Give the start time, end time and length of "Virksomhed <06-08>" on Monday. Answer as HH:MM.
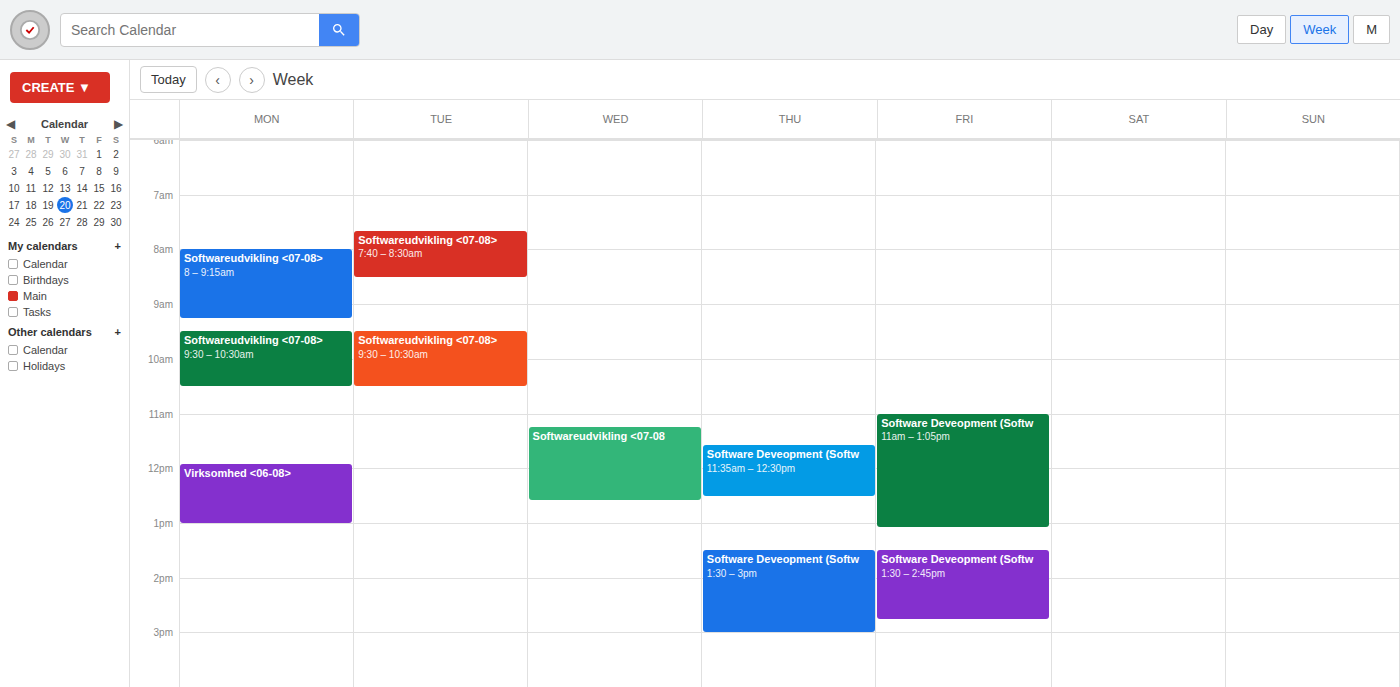
11:55 to 13:00, 1 hour 5 minutes